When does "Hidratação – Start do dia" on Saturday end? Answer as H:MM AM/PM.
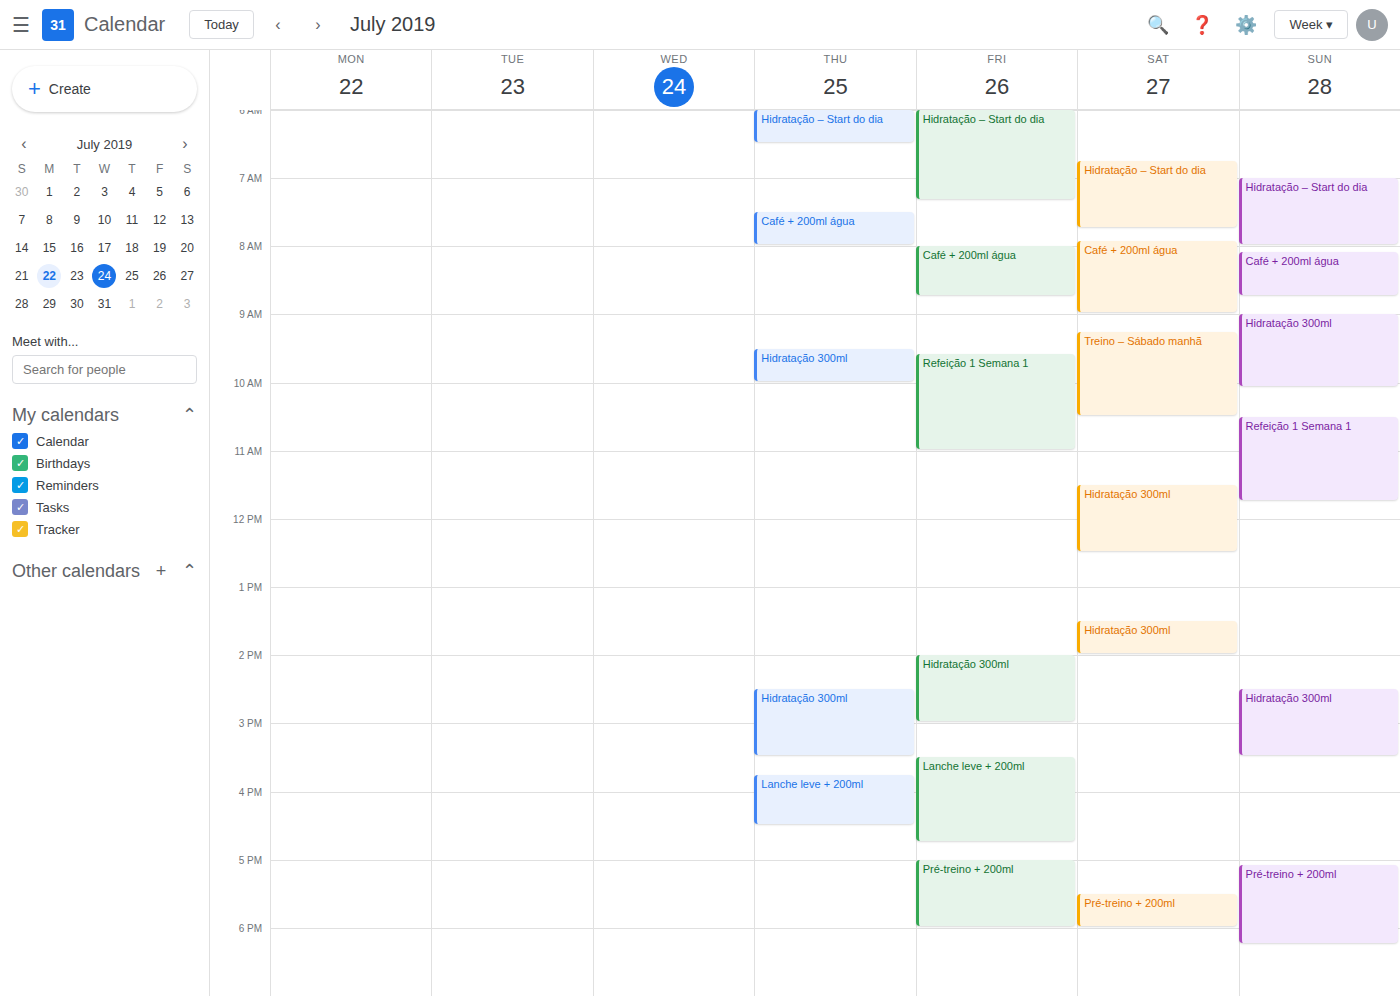
7:45 AM